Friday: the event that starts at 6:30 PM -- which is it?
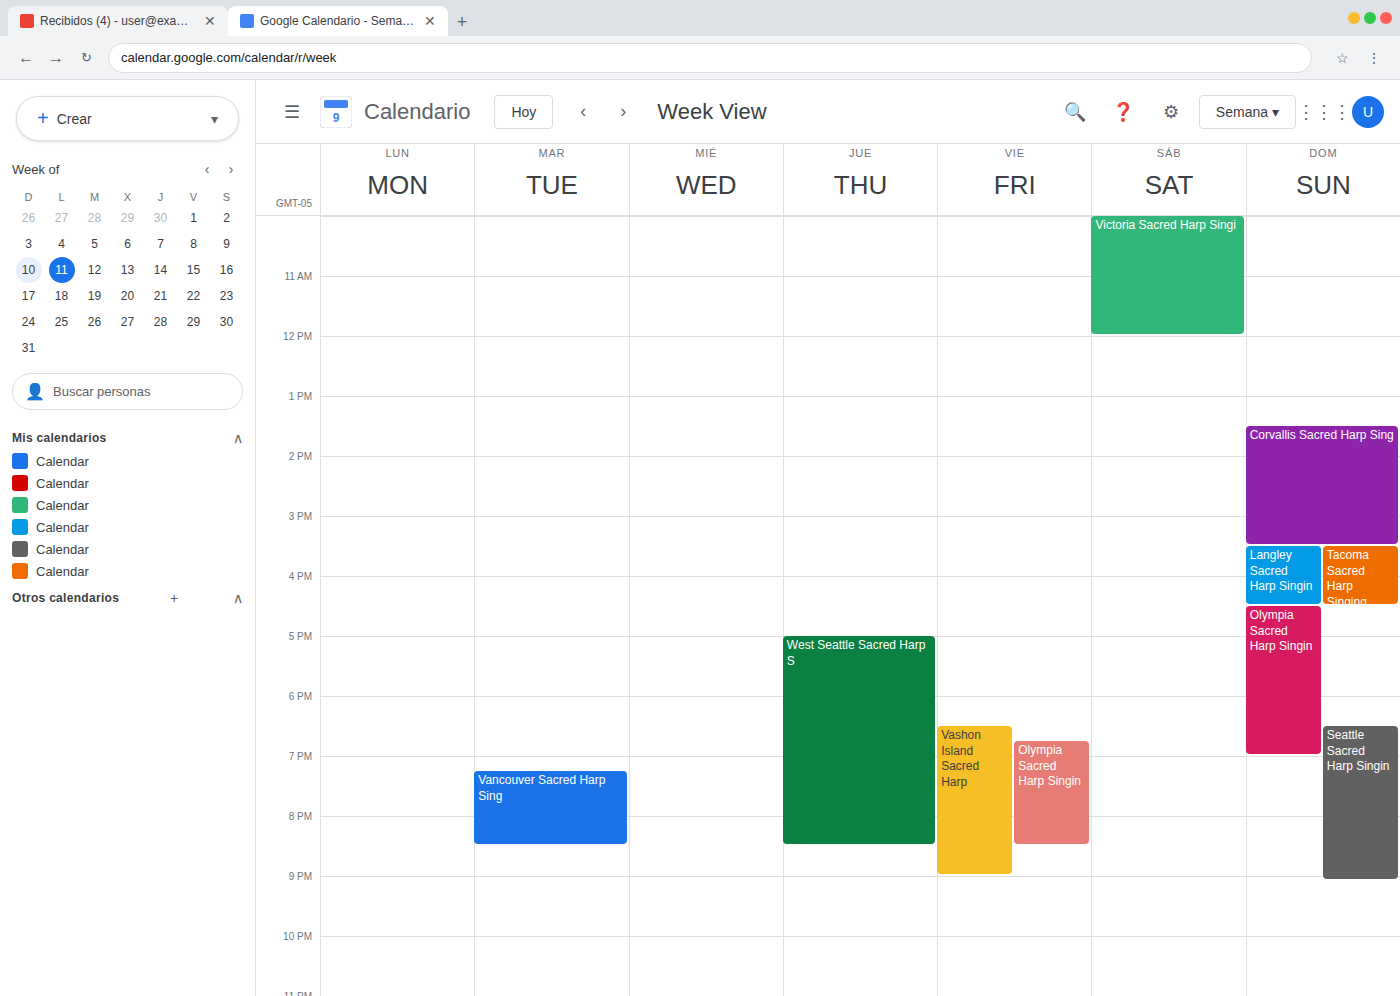
"Vashon Island Sacred Harp"